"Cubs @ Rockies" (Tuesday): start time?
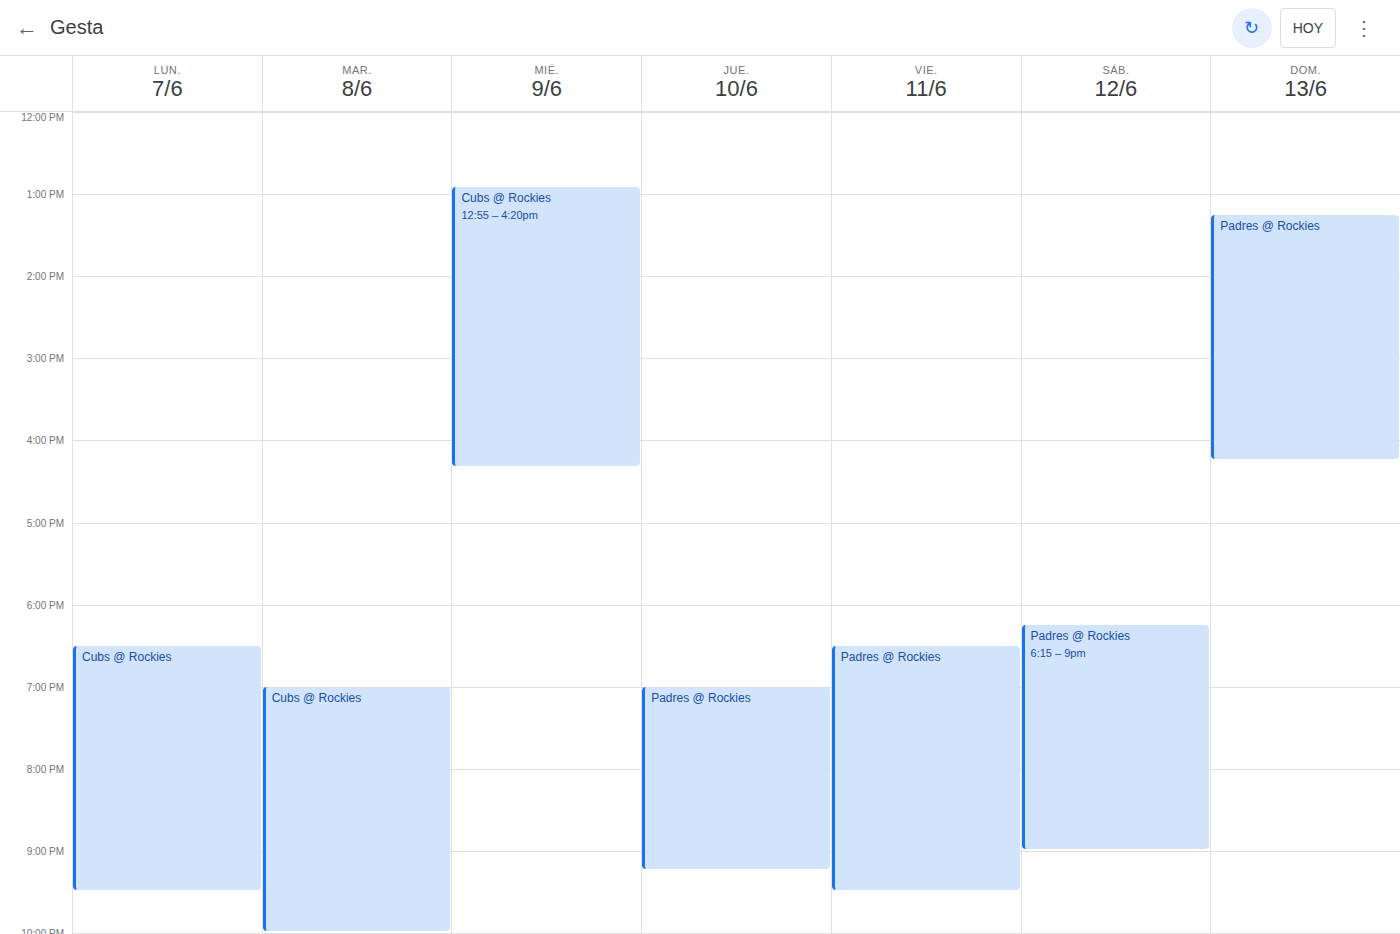
7:00 PM